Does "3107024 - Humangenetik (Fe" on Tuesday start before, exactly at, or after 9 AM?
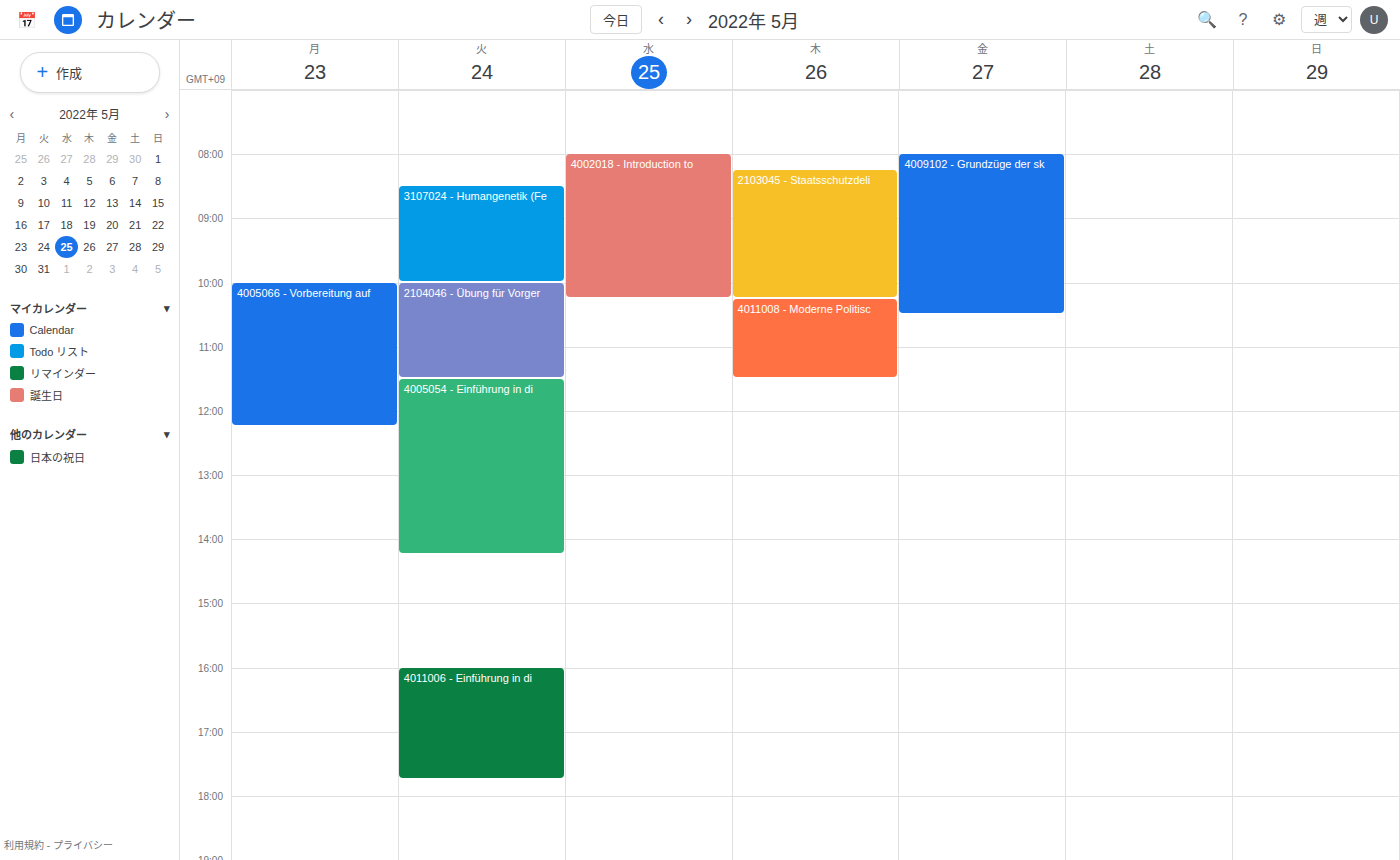
8:30 AM -- before 9 AM, 30 minutes above the 9 AM line.